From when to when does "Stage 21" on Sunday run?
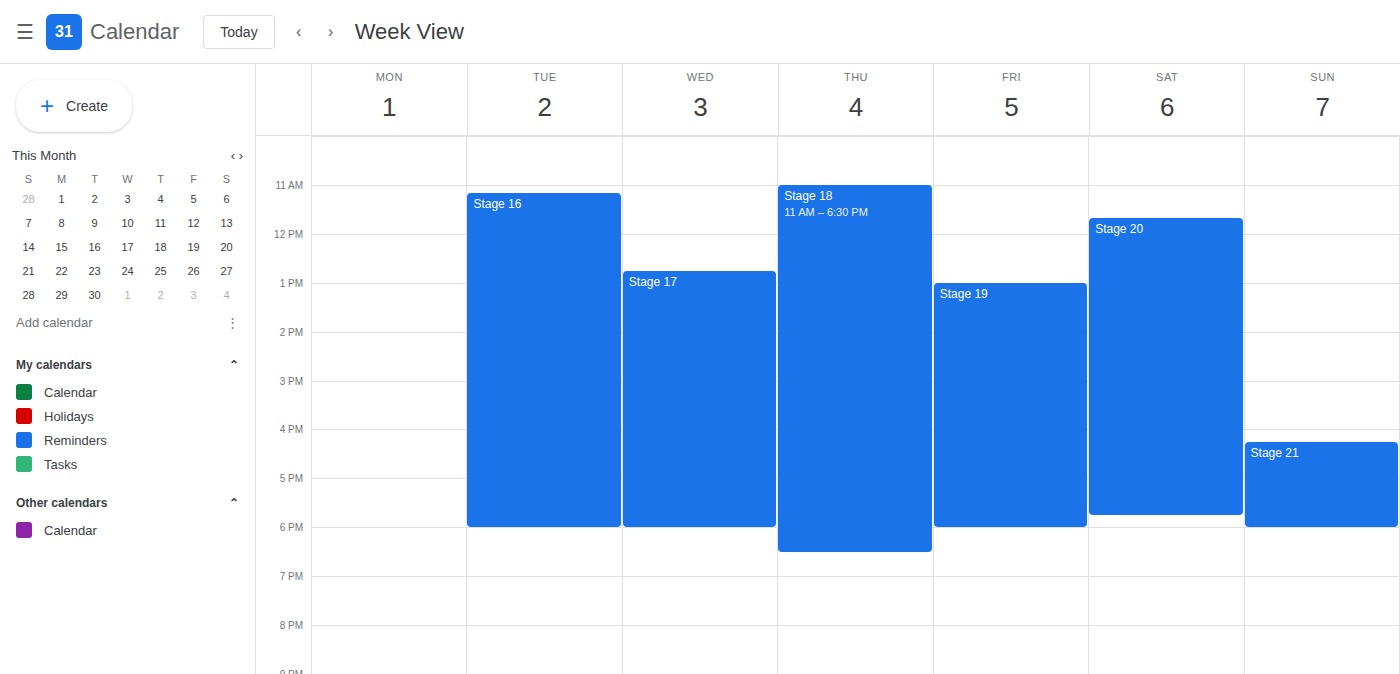
4:15 PM to 6:00 PM